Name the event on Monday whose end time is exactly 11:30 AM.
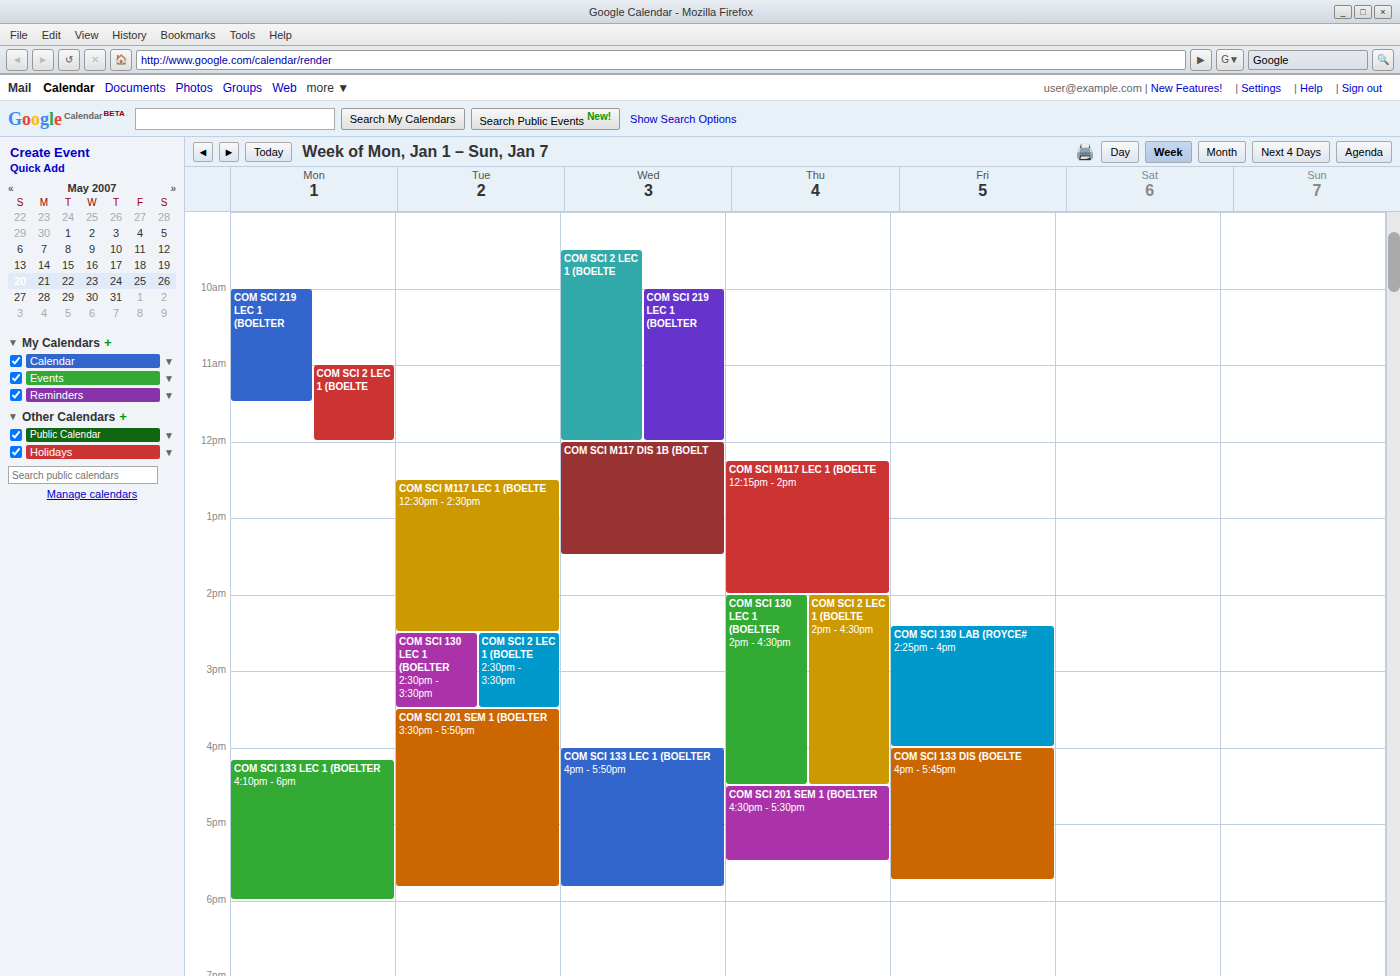
"COM SCI 219 LEC 1 (BOELTER"